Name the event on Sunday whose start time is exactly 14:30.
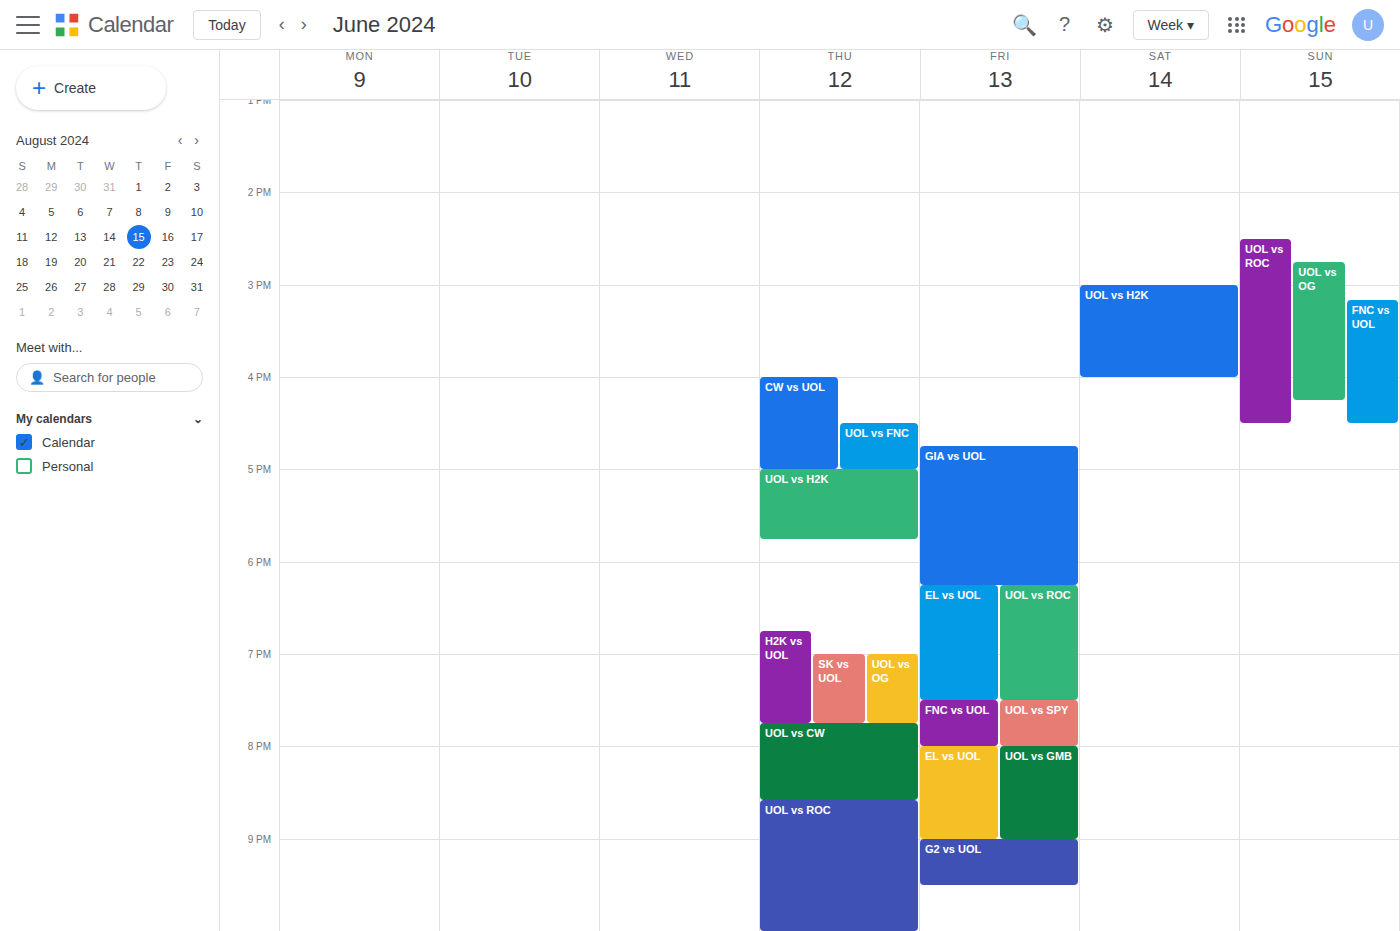
"UOL vs ROC"